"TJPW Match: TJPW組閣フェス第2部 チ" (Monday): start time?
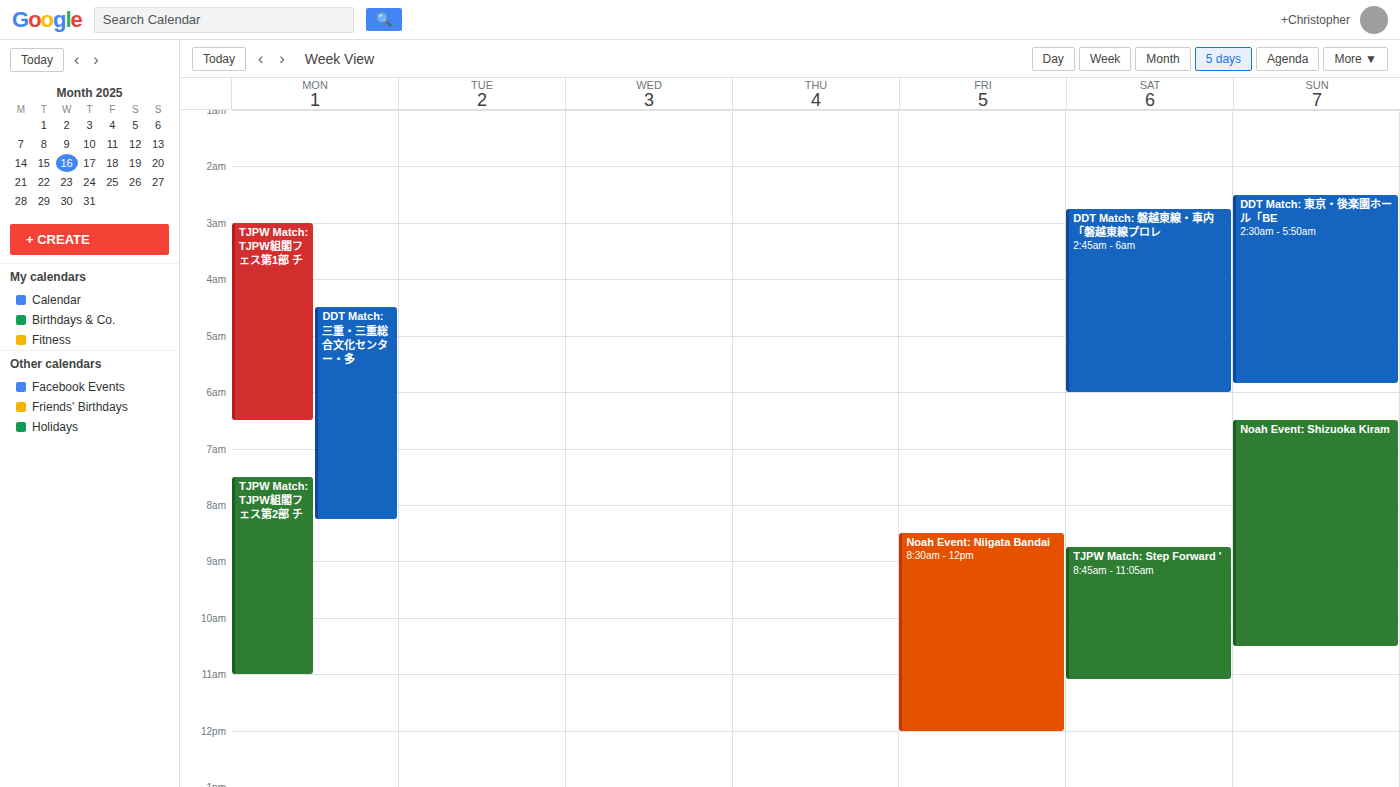
7:30 AM